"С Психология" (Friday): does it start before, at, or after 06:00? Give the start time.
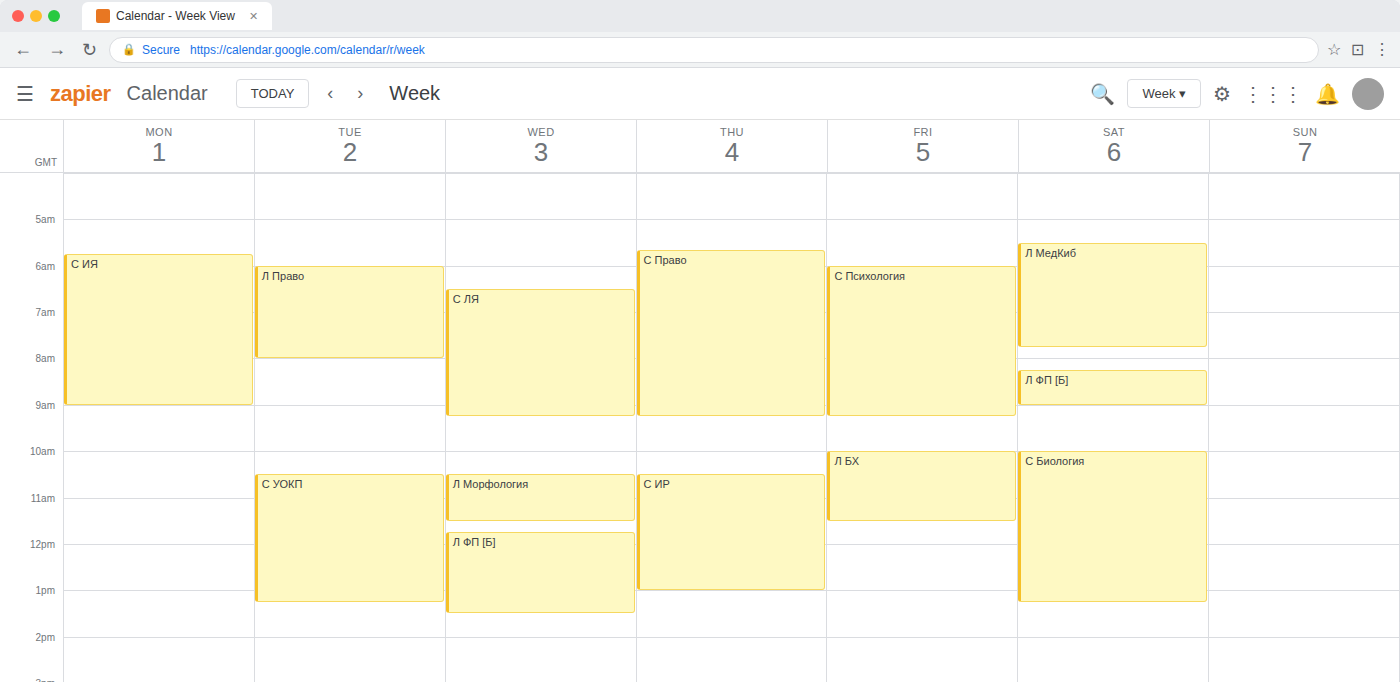
06:00 -- exactly at 06:00, on the 06:00 line.